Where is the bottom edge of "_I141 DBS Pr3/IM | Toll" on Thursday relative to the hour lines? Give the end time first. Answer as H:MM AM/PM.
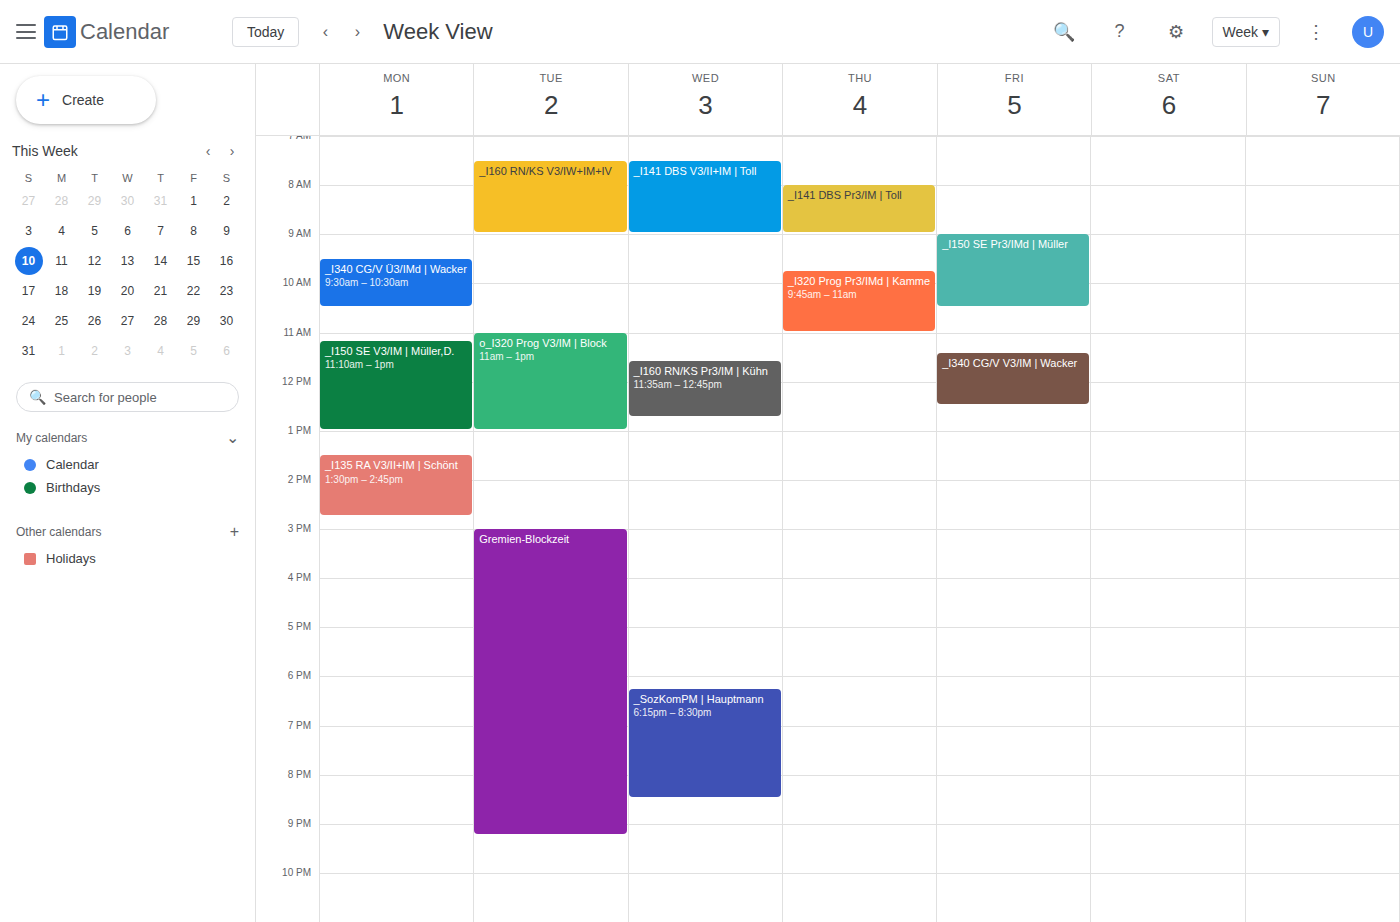
9:00 AM -- exactly on the 9 AM line.